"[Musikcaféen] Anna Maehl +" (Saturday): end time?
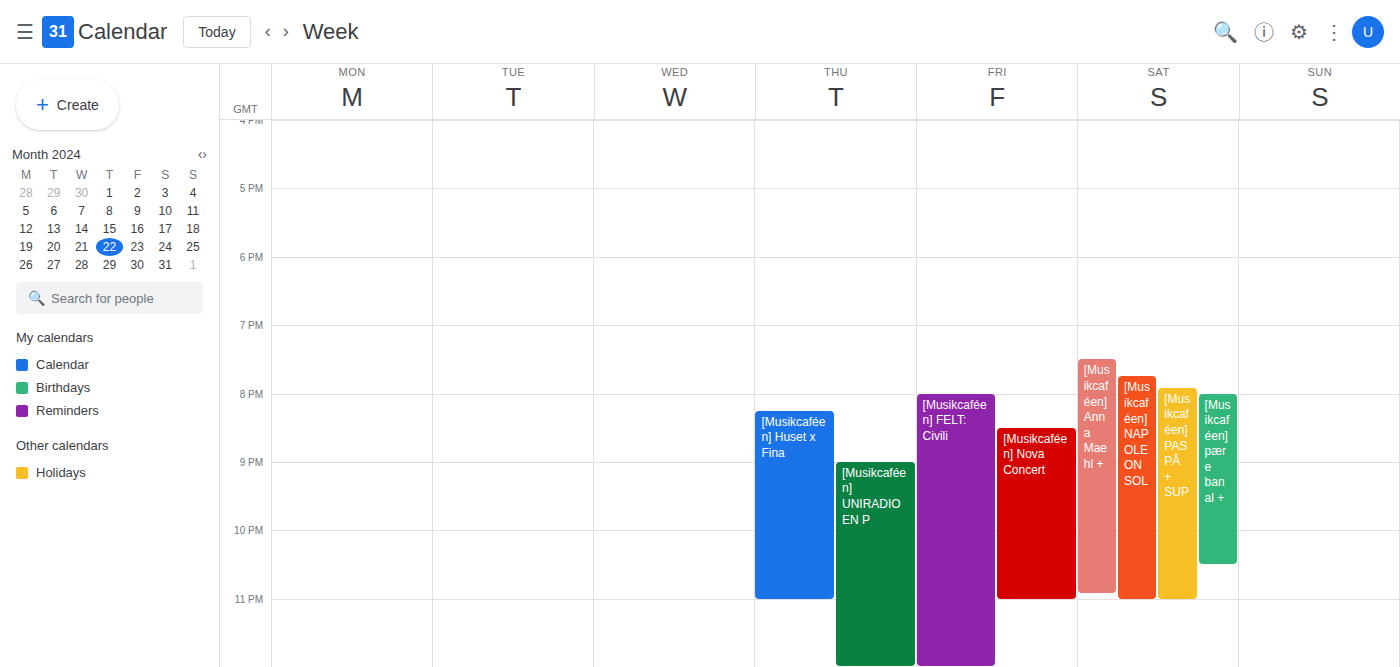
10:55 PM